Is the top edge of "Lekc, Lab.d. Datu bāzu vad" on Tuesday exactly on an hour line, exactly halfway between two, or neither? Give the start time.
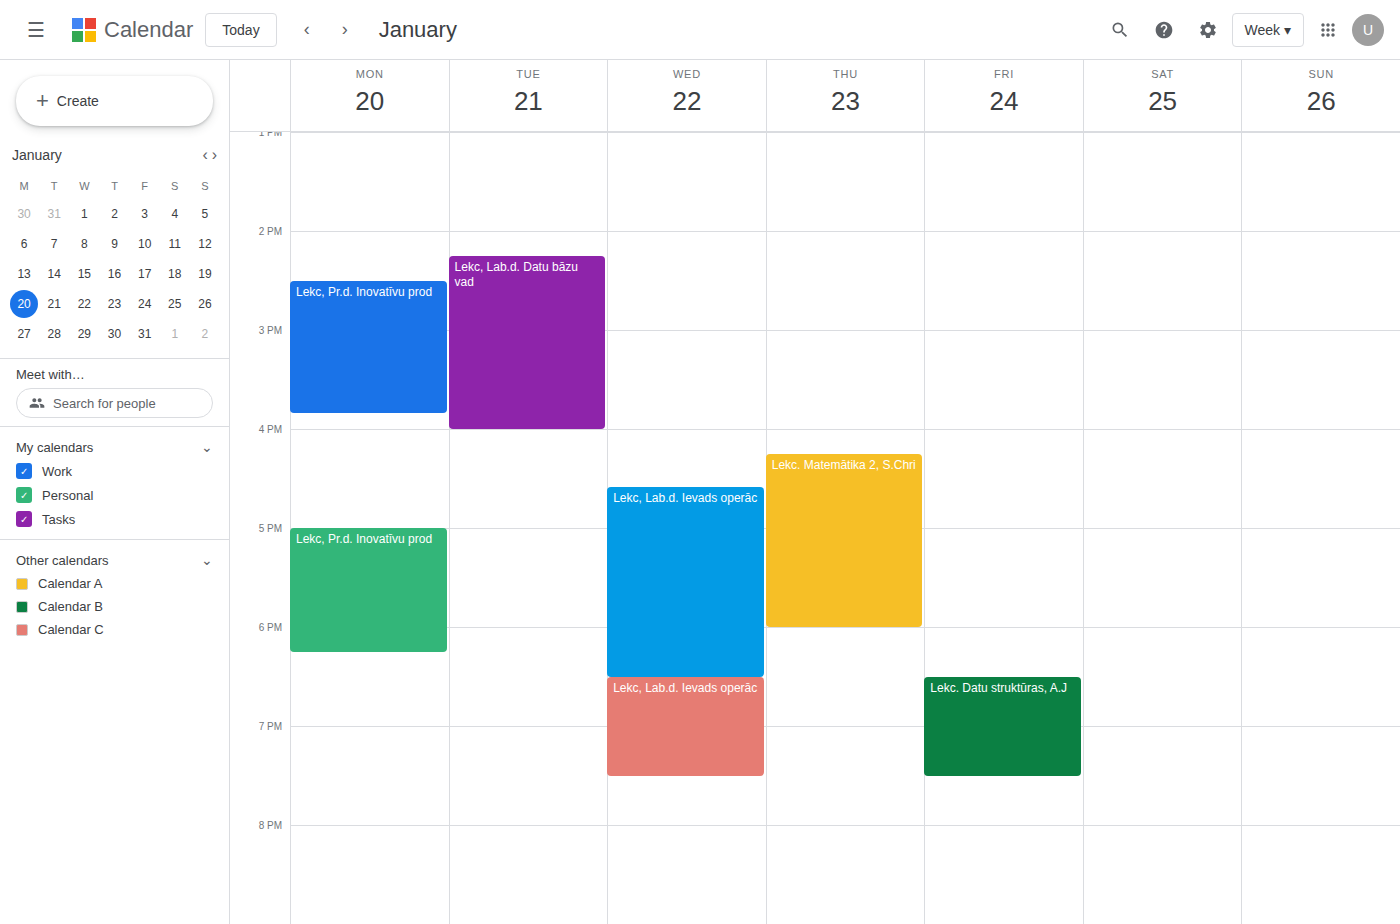
2:15 PM -- neither: a quarter of the way from the 2 PM line to the 3 PM line.